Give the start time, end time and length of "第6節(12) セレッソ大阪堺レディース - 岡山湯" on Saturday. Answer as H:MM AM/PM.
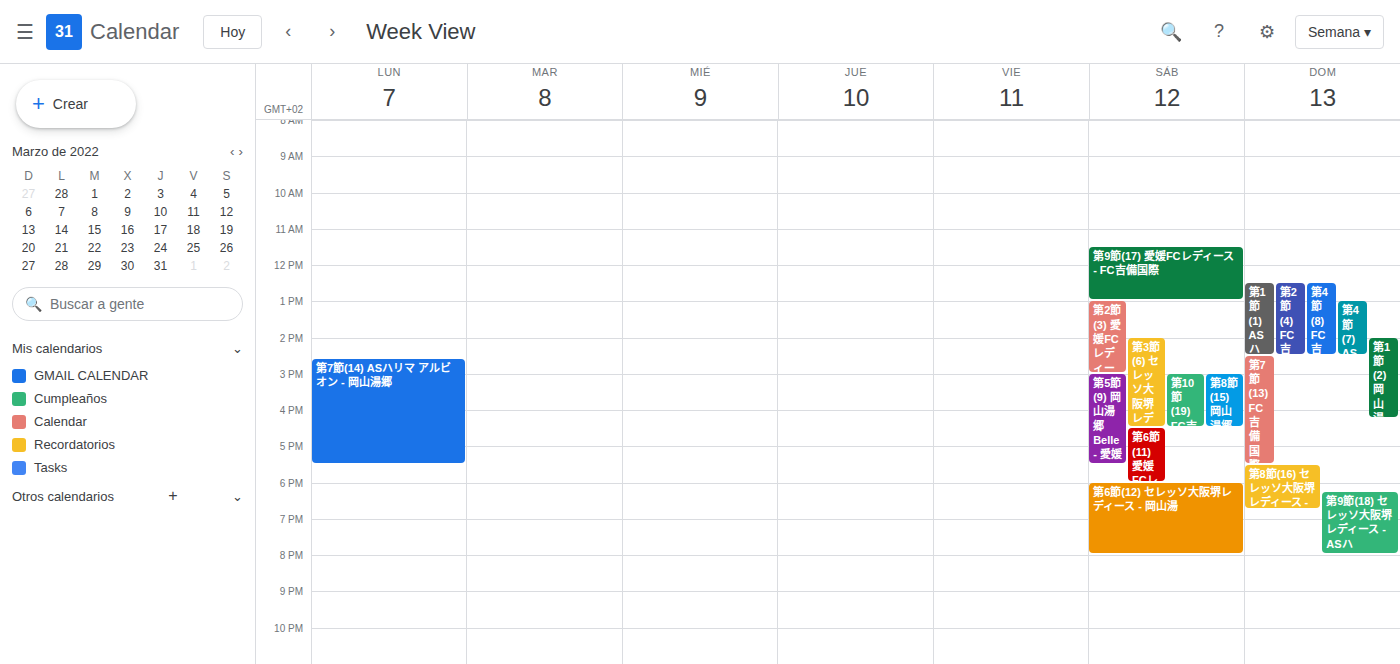
6:00 PM to 8:00 PM, 2 hours